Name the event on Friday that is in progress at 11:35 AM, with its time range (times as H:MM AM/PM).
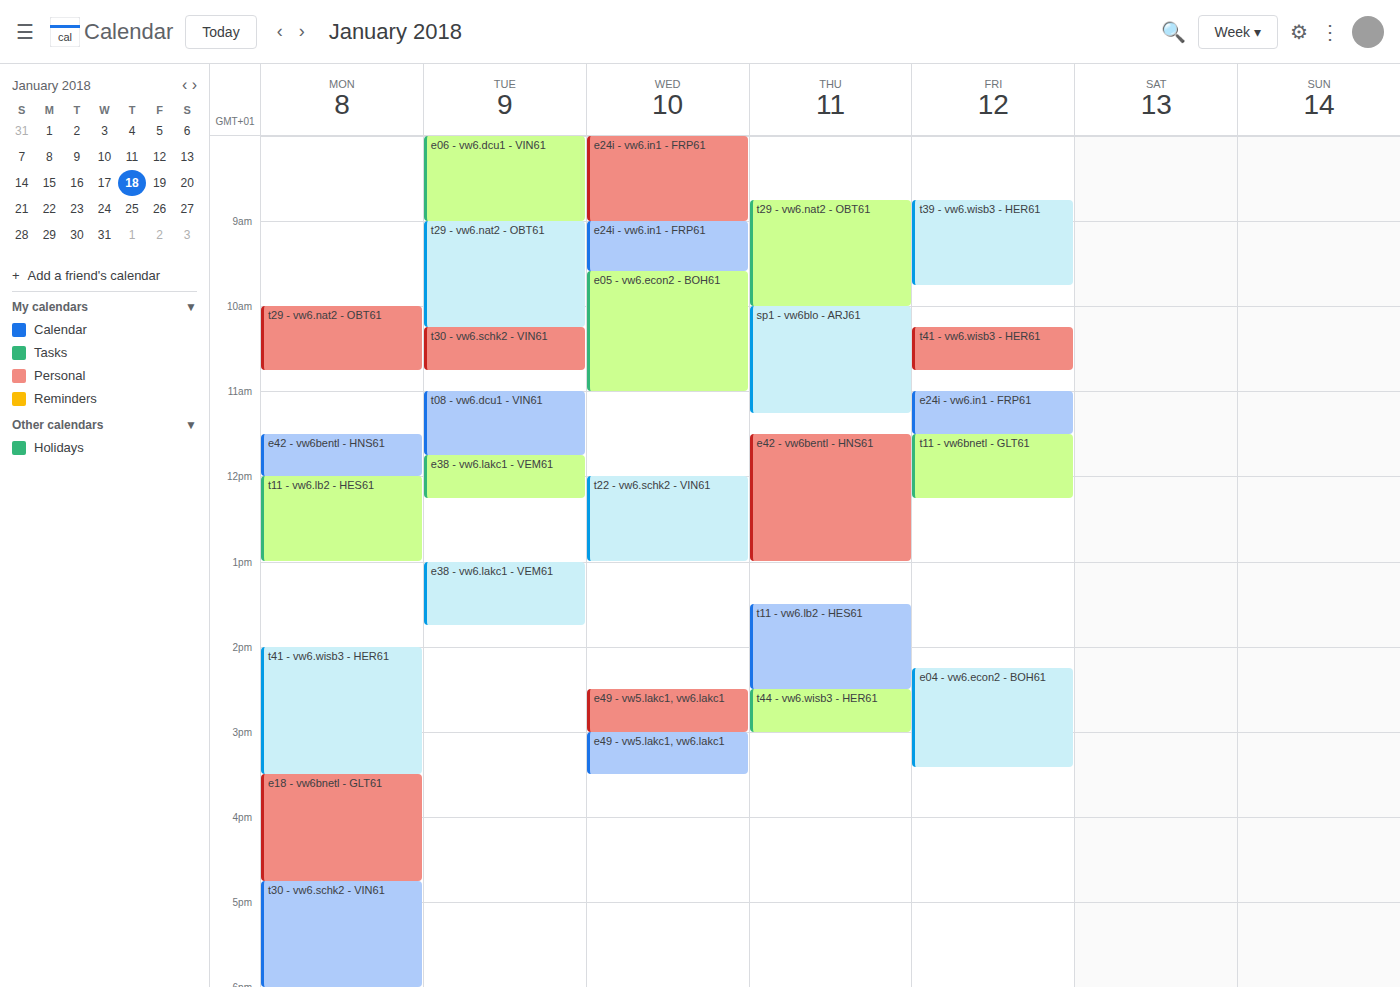
"t11 - vw6bnetl - GLT61", 11:30 AM to 12:15 PM